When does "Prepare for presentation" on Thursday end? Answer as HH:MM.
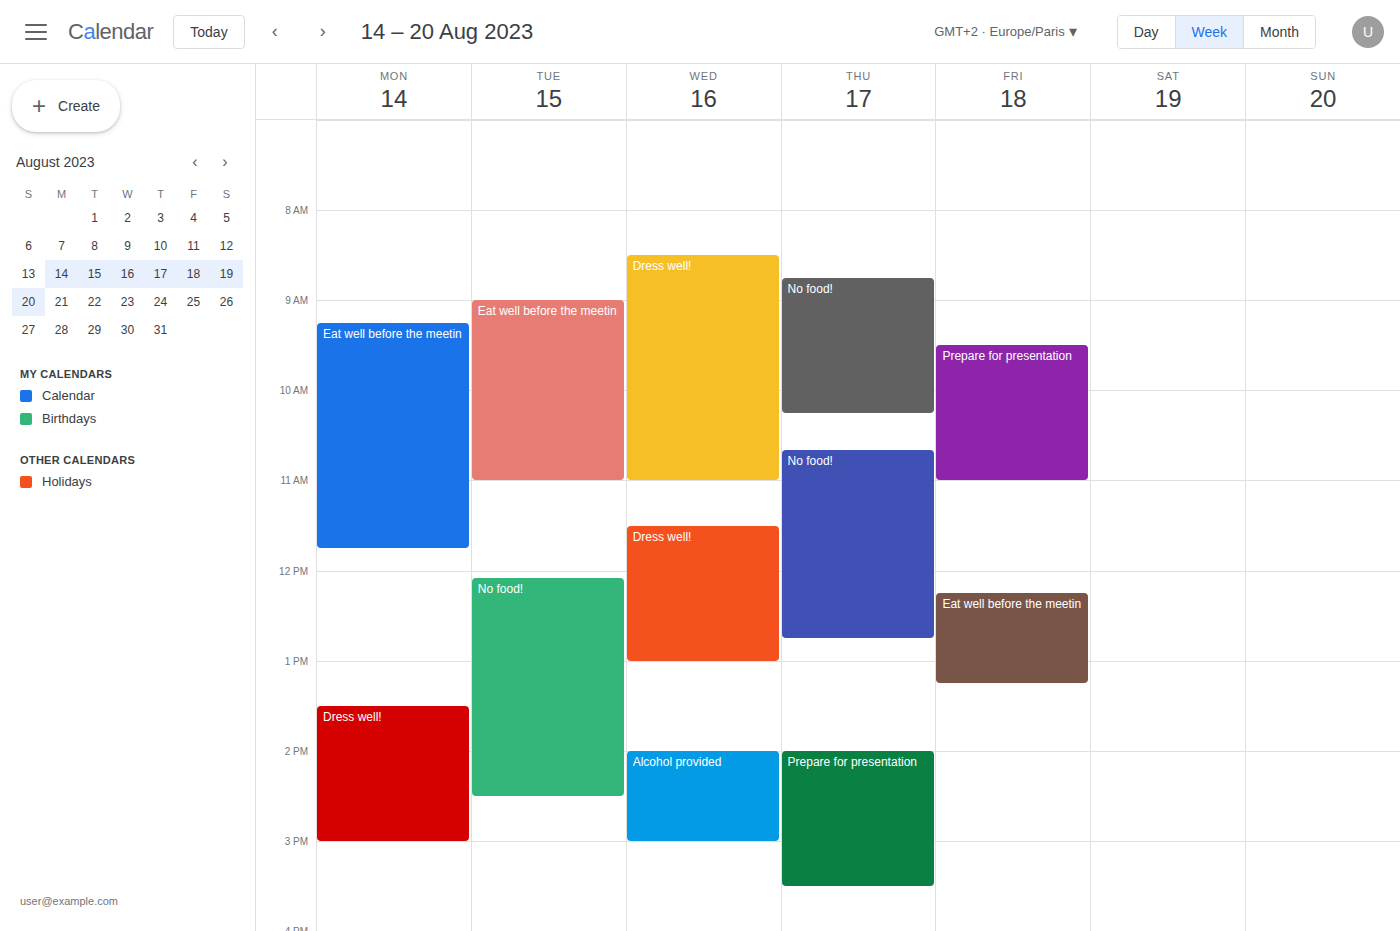
15:30